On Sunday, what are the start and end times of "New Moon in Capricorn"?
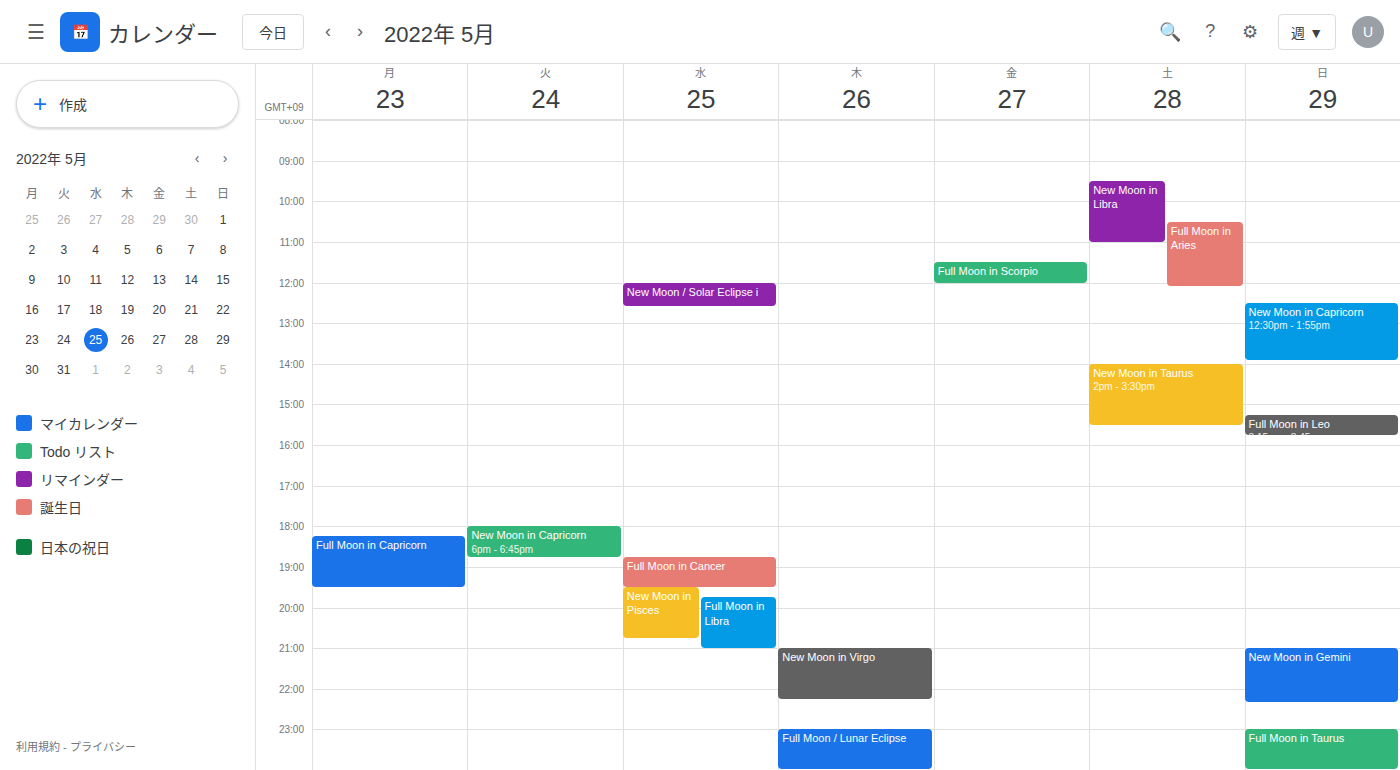
12:30 PM to 1:55 PM